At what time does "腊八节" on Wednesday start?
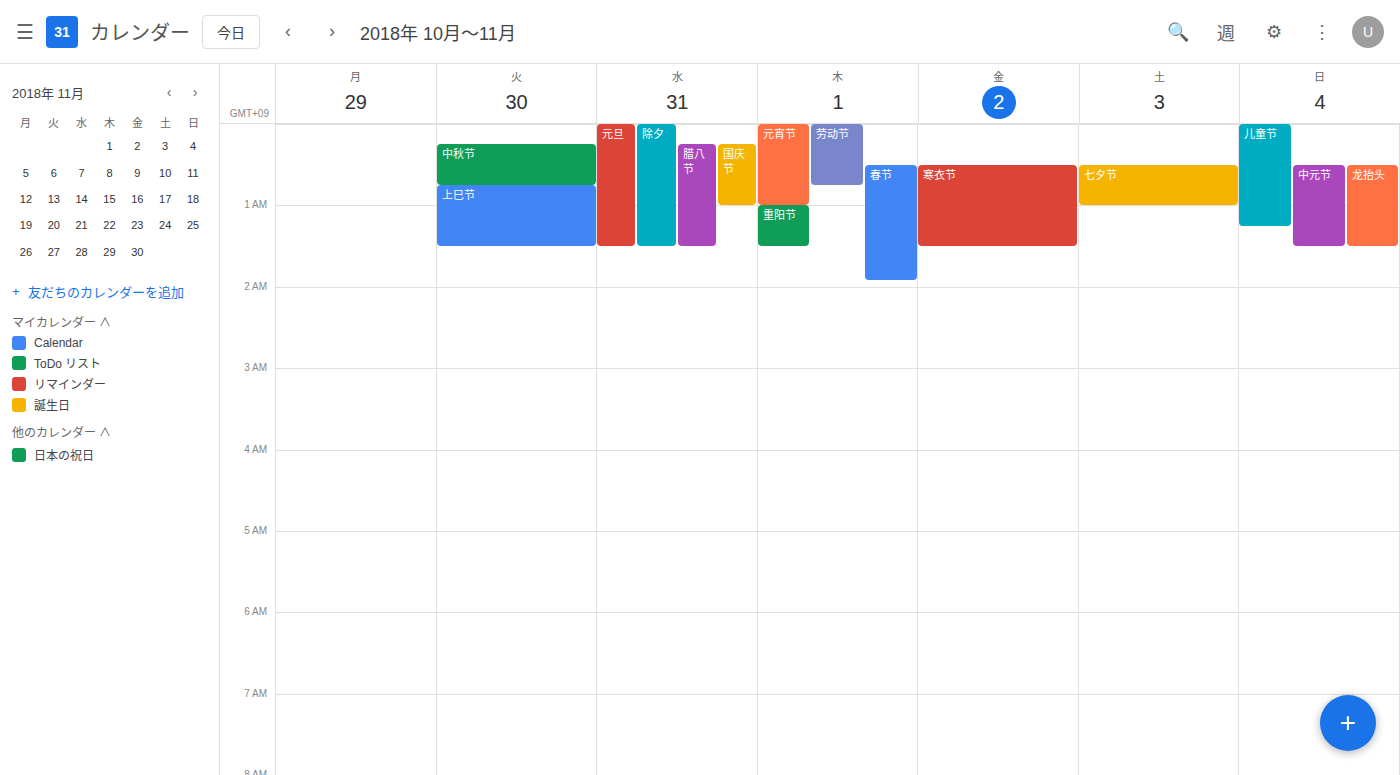
12:15 AM